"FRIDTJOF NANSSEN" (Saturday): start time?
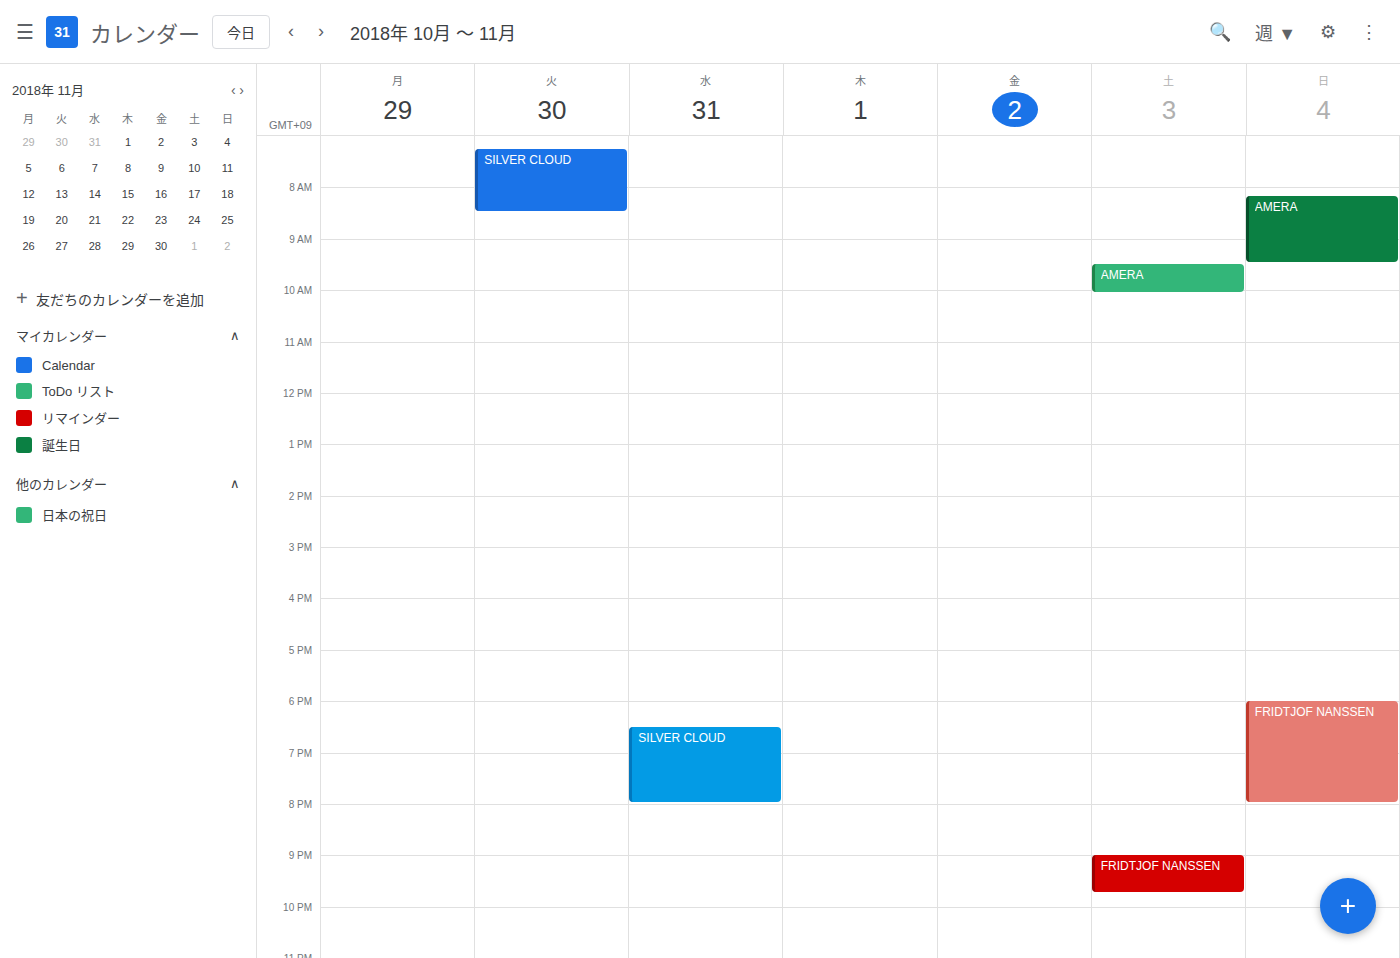
9:00 PM